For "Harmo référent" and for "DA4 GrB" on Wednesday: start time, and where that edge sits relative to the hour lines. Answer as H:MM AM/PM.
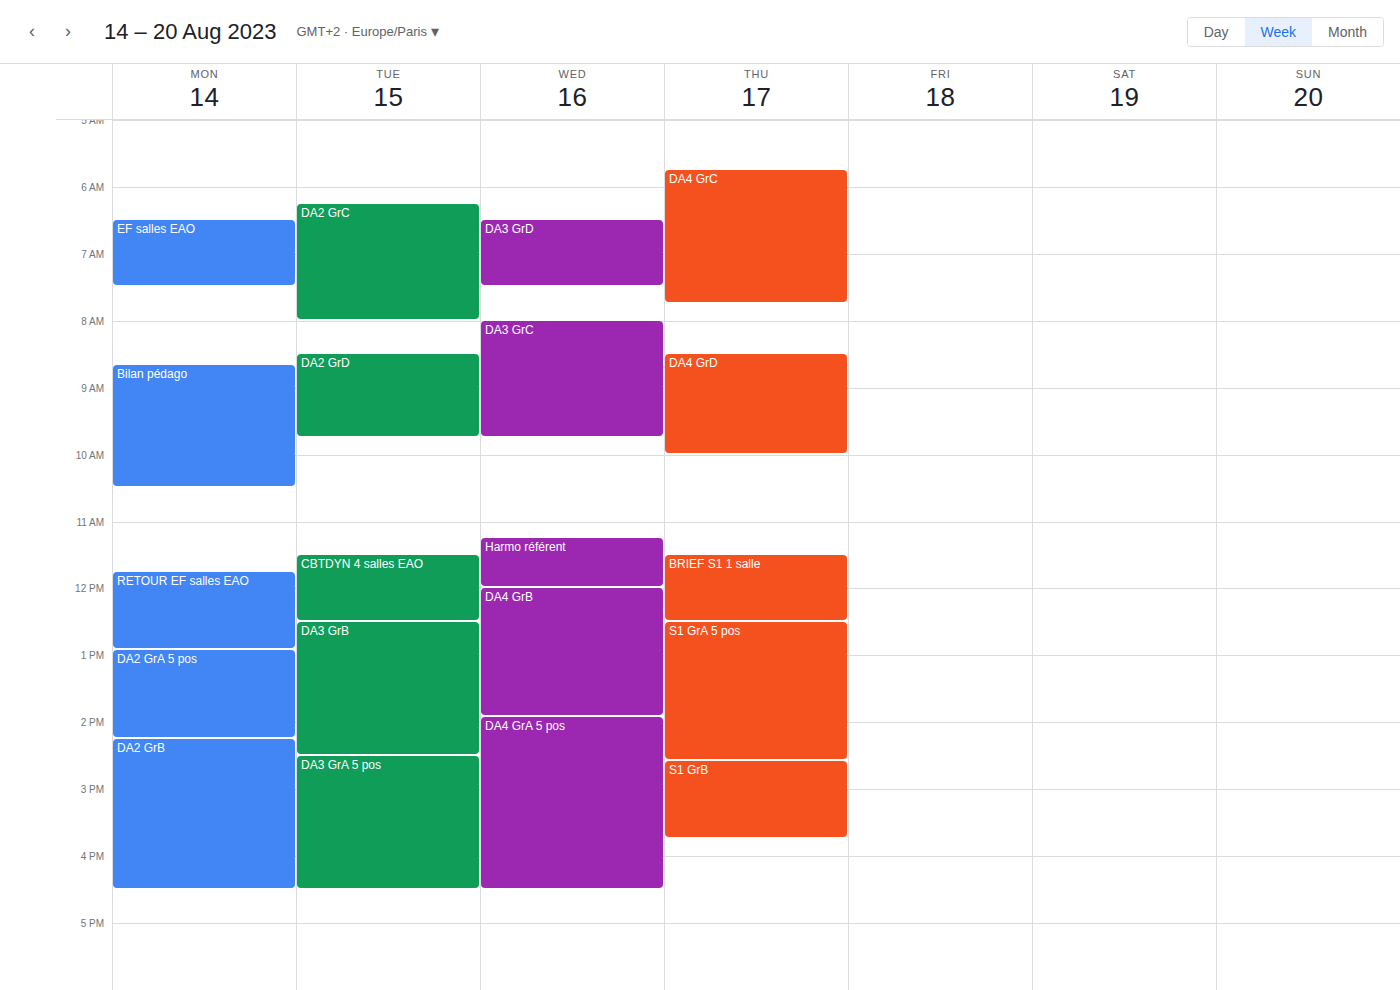
"Harmo référent": 11:15 AM, neither: a quarter of the way from the 11 AM line to the 12 PM line. "DA4 GrB": 12:00 PM, exactly on the 12 PM line.